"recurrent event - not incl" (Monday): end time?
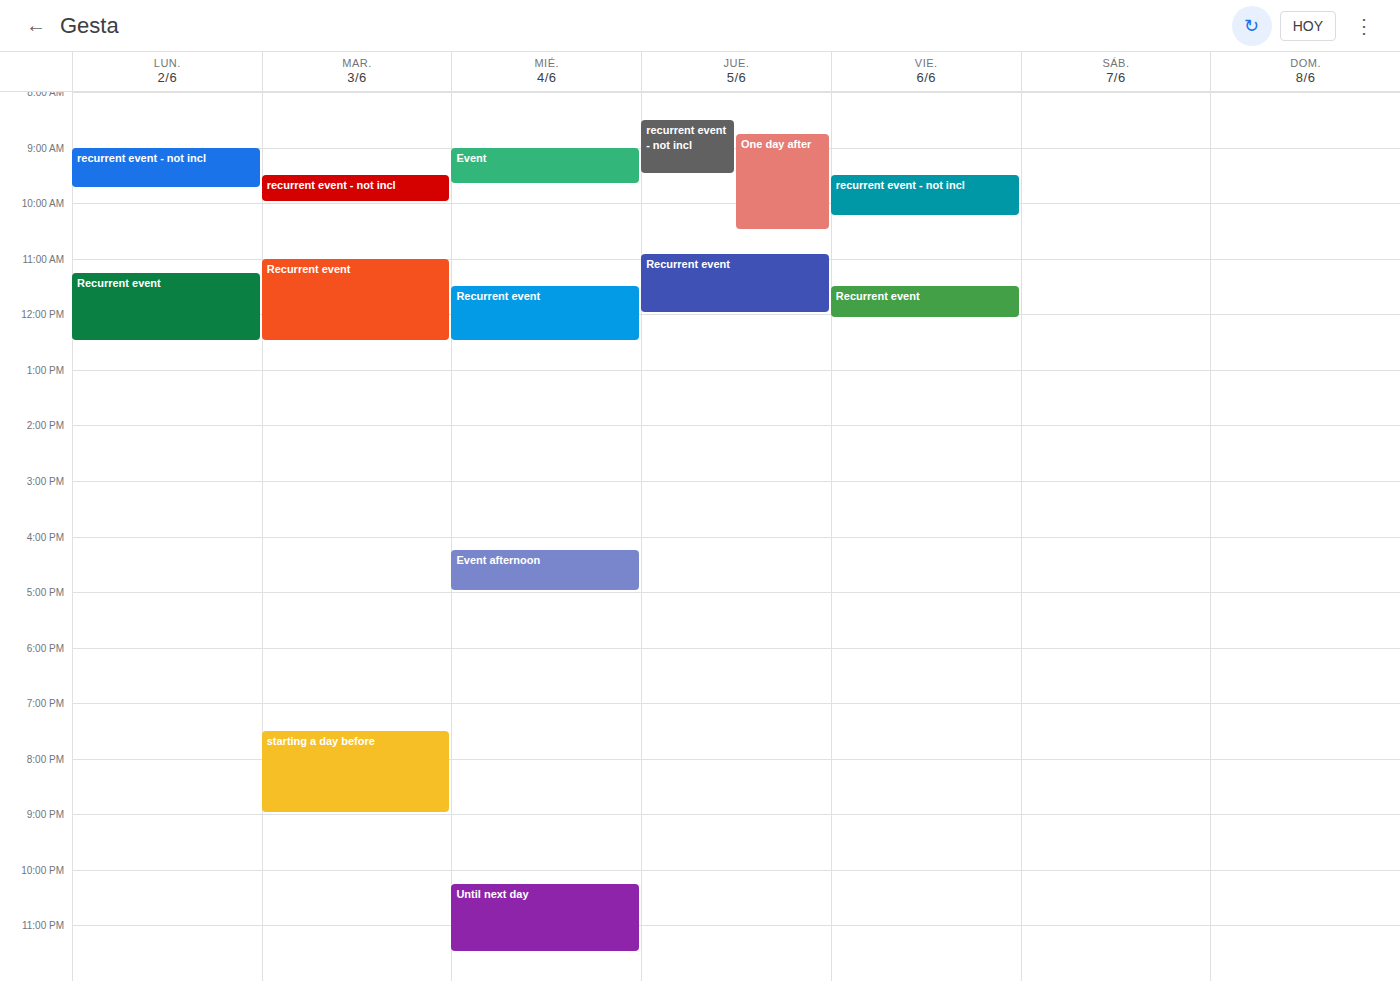
9:45 AM